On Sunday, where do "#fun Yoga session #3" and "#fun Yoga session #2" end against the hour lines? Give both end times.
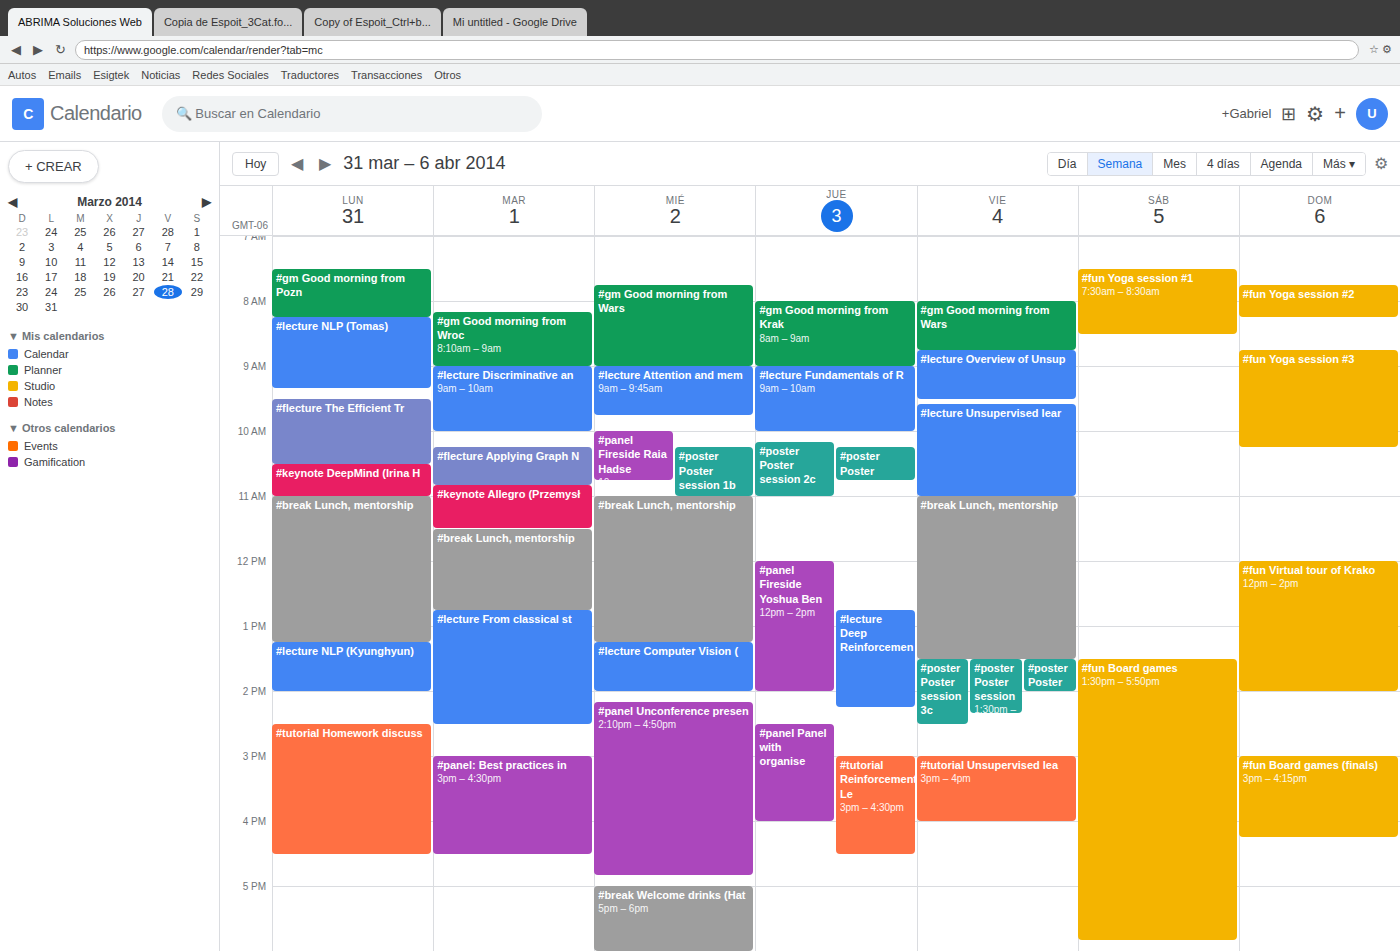
"#fun Yoga session #3": 10:15 AM, neither: a quarter of the way from the 10 AM line to the 11 AM line. "#fun Yoga session #2": 8:15 AM, neither: a quarter of the way from the 8 AM line to the 9 AM line.